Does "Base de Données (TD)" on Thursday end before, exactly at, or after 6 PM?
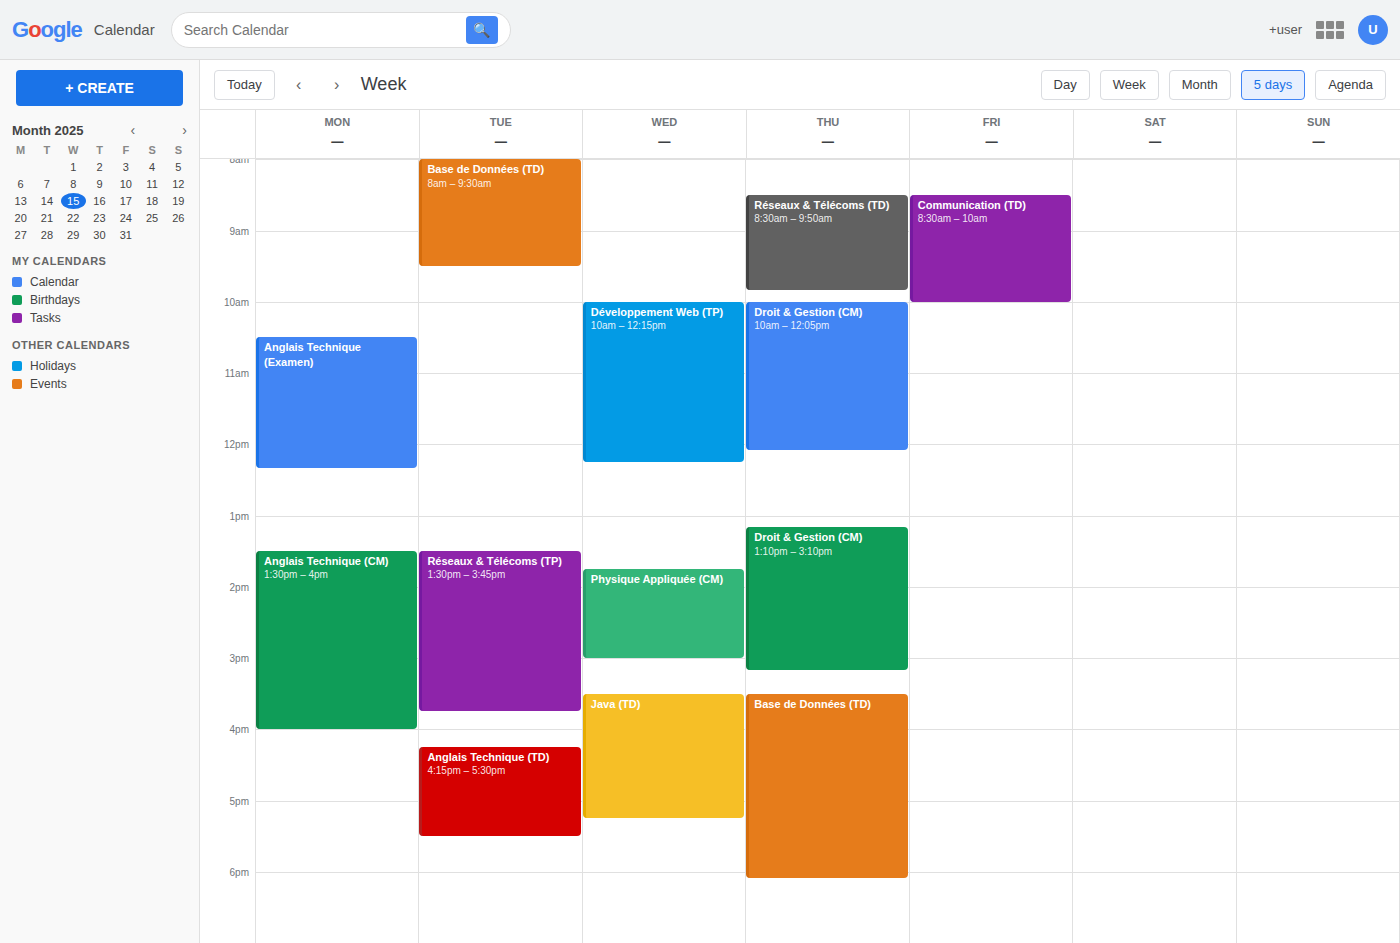
6:05 PM -- after 6 PM, 5 minutes below the 6 PM line.